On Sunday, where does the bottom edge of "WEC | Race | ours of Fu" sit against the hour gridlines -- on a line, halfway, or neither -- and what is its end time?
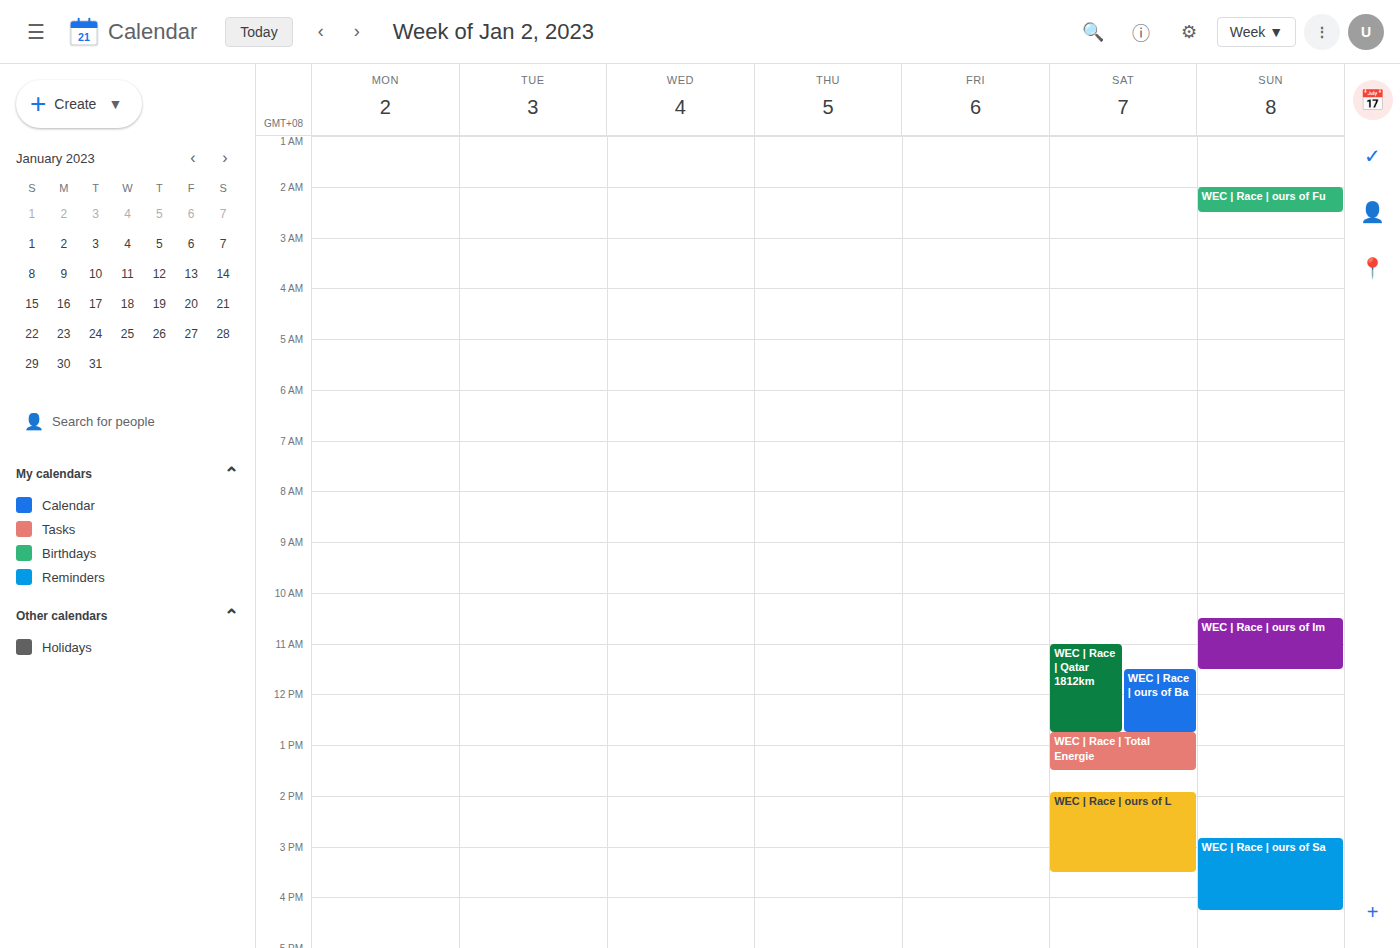
02:30 -- halfway between the 02:00 and 03:00 lines.